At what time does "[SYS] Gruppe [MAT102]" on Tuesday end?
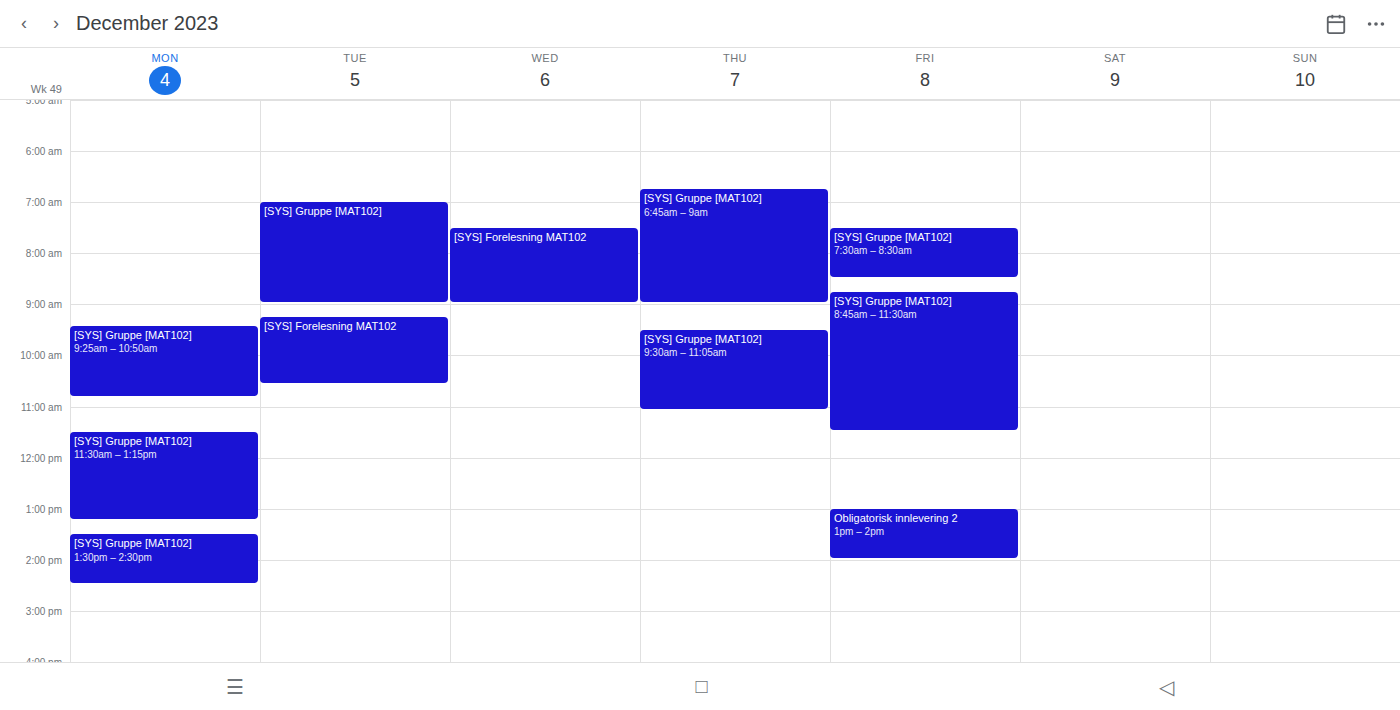
9:00 AM